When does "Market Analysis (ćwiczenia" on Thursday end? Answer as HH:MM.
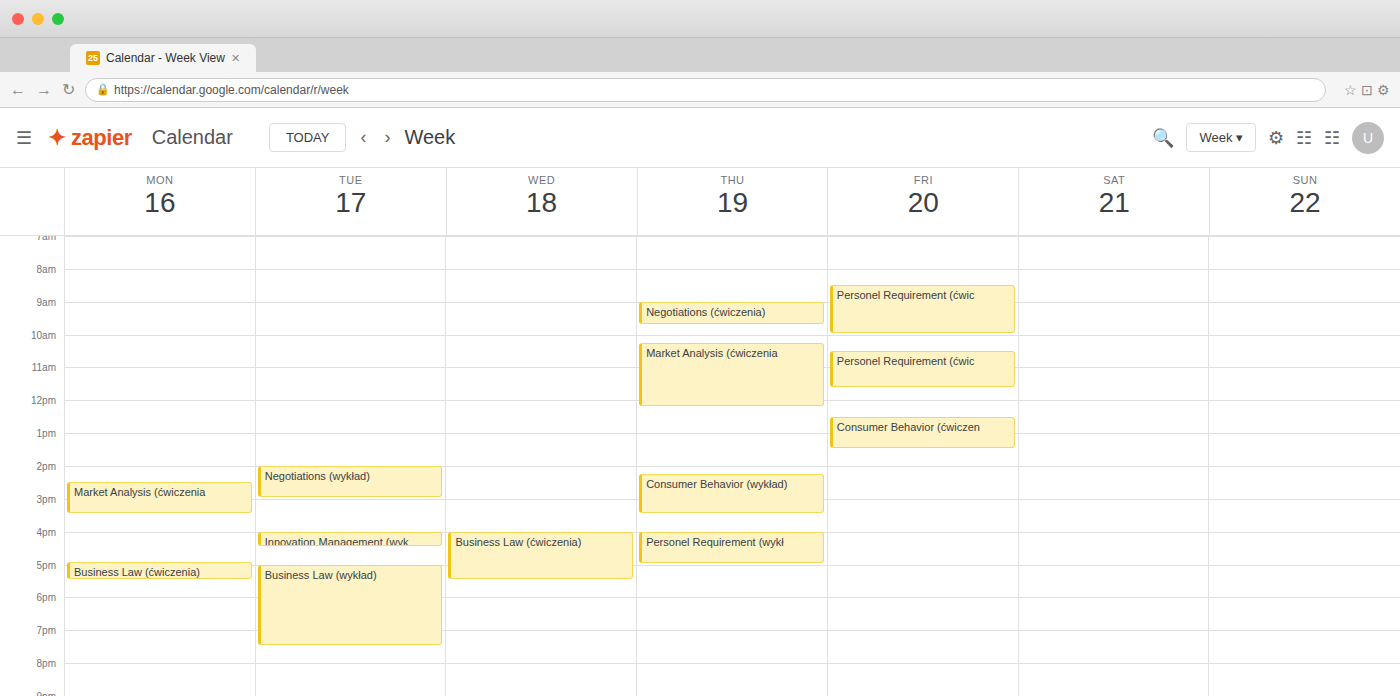
12:15